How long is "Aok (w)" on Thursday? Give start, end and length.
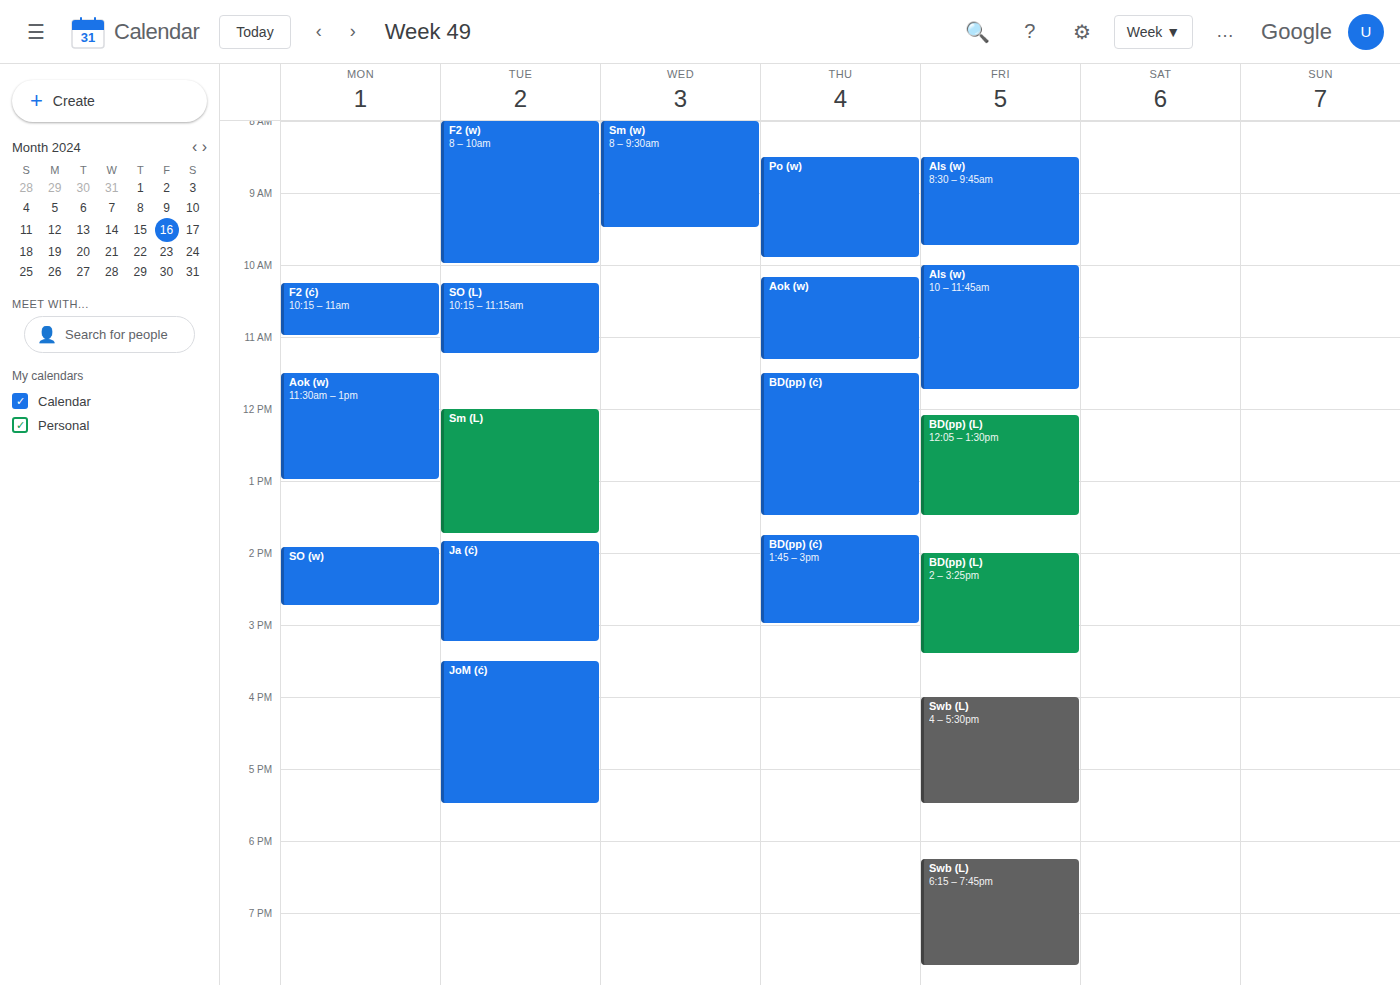
10:10 to 11:20, 1 hour 10 minutes